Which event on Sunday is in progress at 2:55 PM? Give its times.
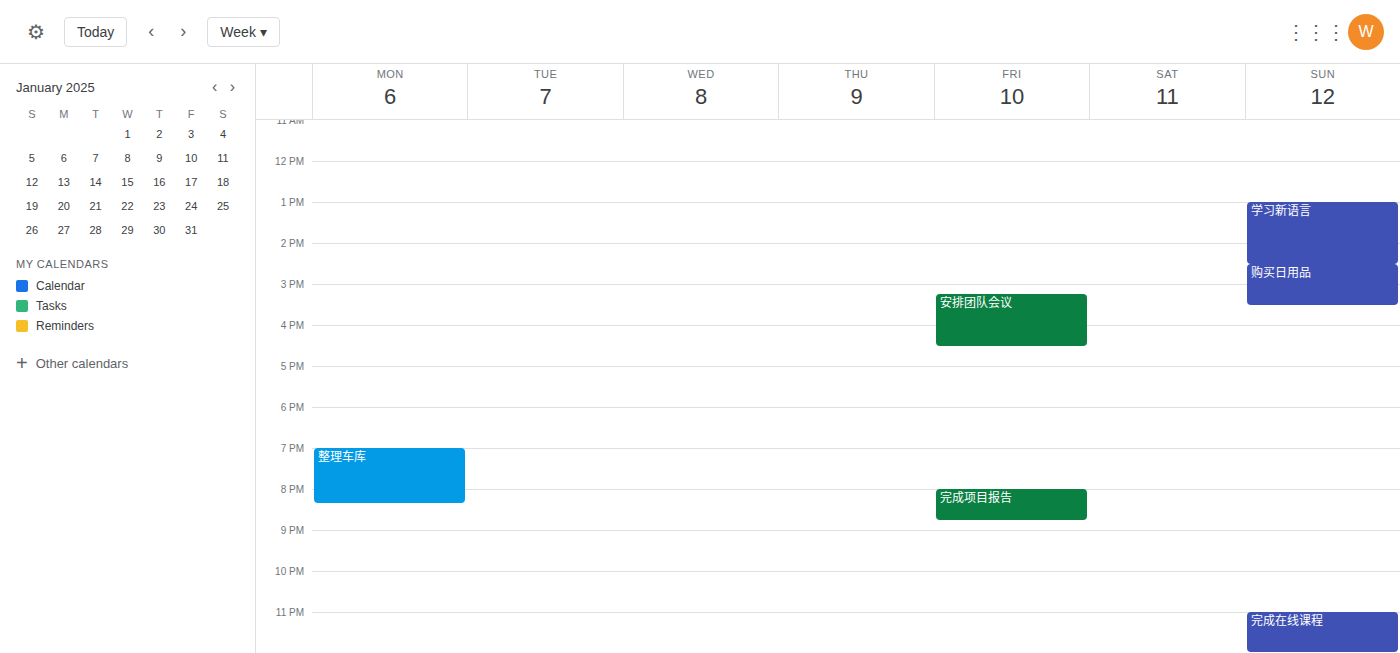
"购买日用品", 2:30 PM to 3:30 PM